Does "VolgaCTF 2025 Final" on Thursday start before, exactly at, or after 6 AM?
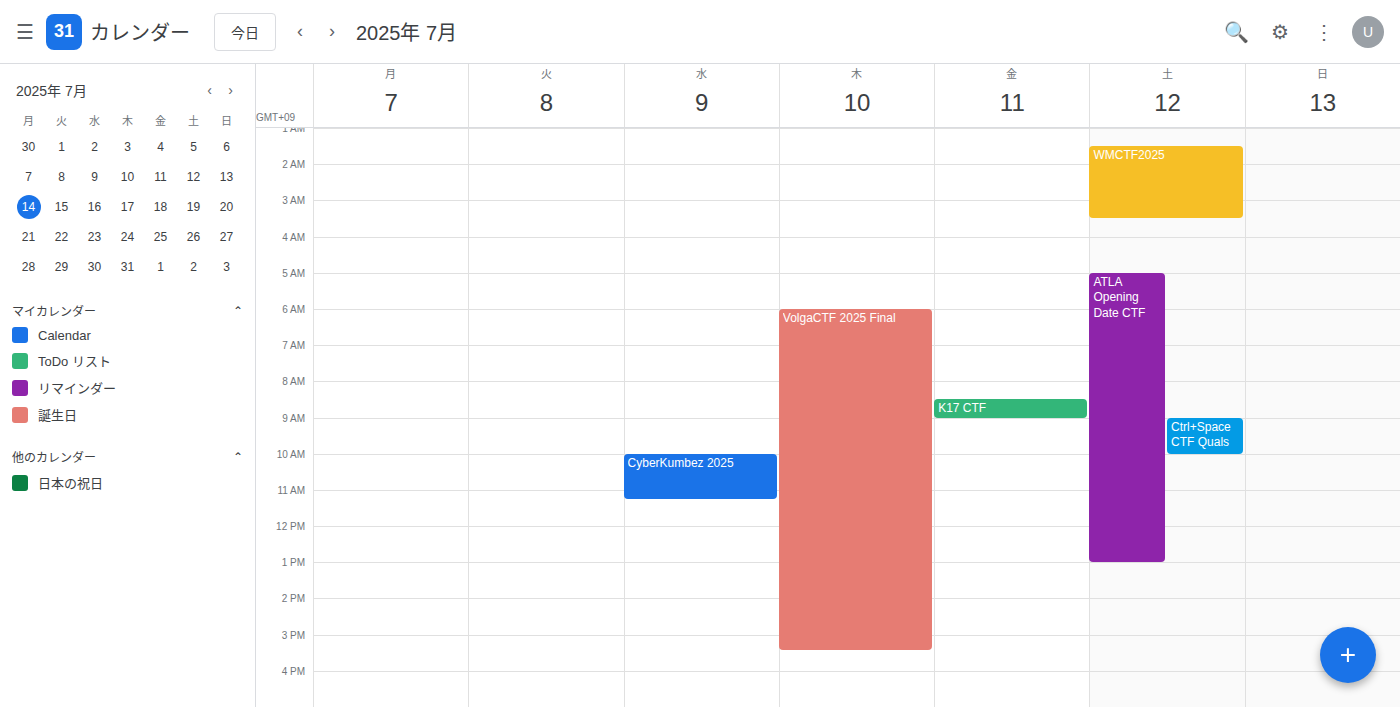
6:00 AM -- exactly at 6 AM, on the 6 AM line.